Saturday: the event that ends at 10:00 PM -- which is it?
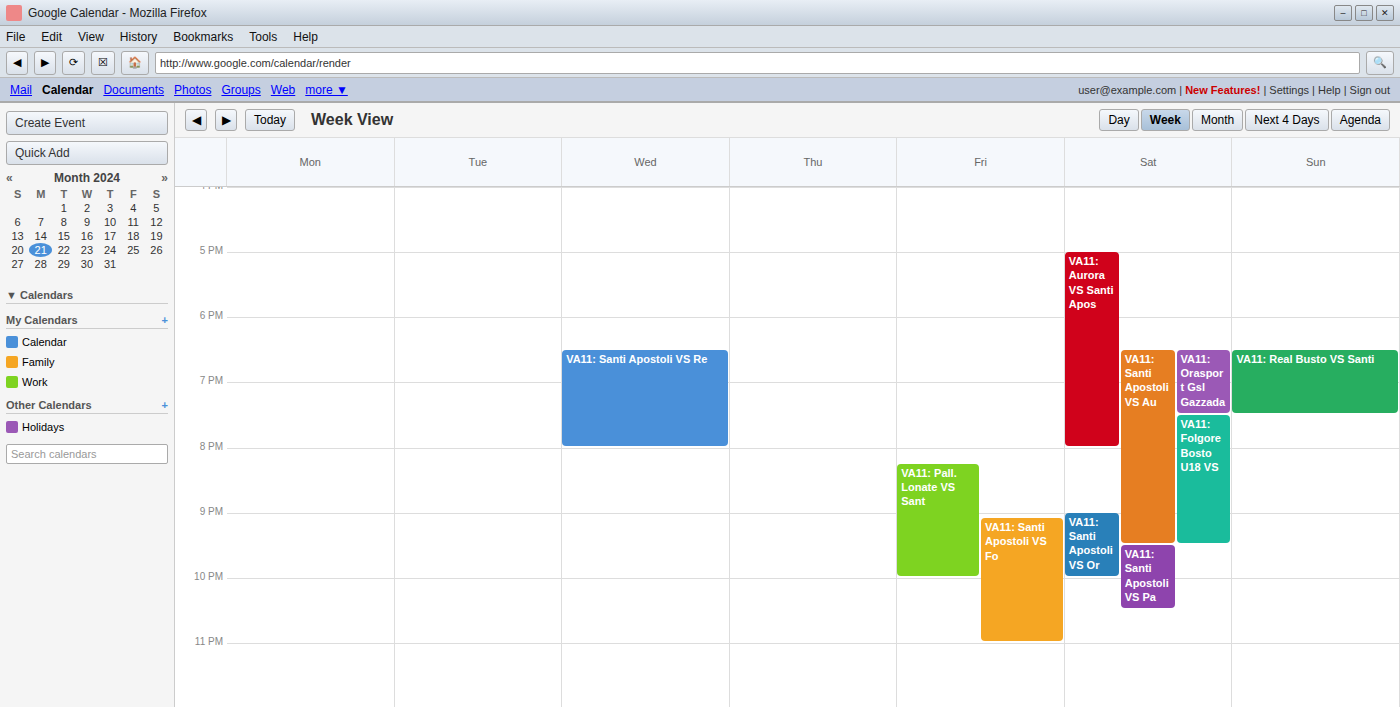
"VA11: Santi Apostoli VS Or"